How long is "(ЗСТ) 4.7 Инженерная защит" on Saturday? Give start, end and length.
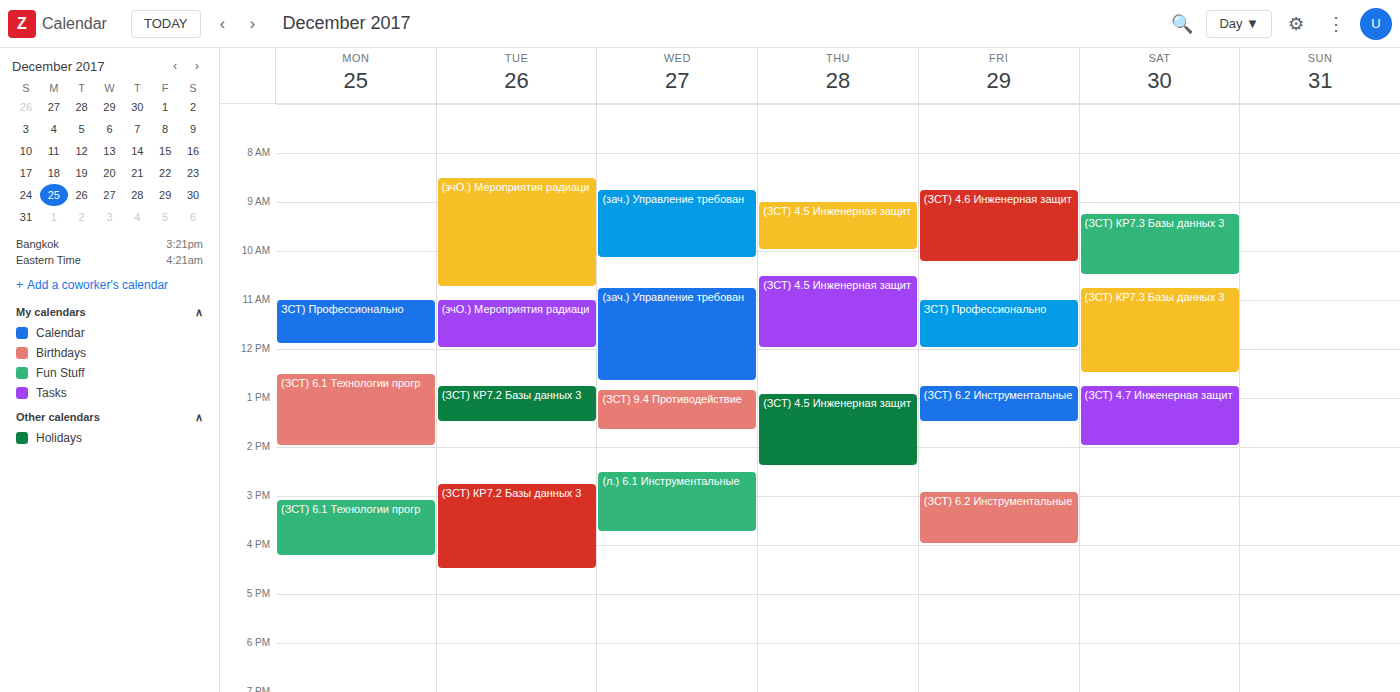
12:45 to 14:00, 1 hour 15 minutes